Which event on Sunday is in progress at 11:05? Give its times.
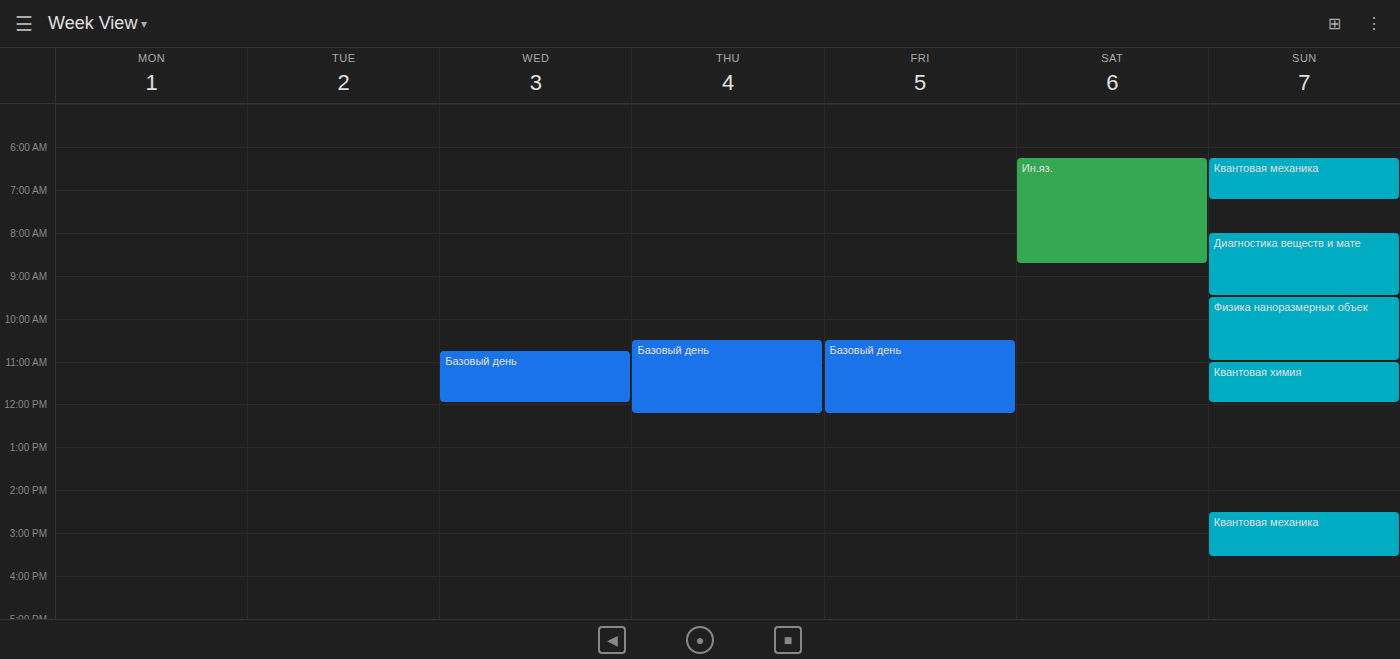
"Квантовая химия", 11:00 to 12:00